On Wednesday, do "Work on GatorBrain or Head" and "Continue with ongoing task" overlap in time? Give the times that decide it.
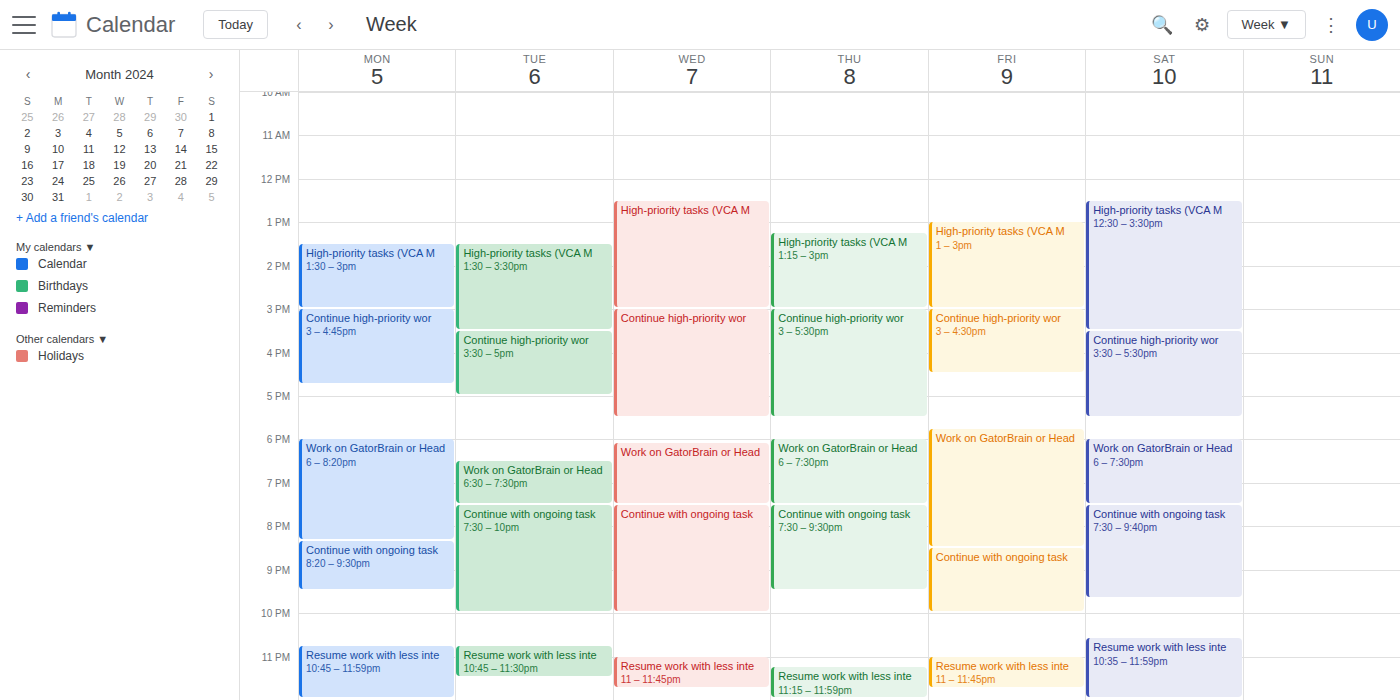
"Work on GatorBrain or Head" ends at 7:30 PM, exactly when "Continue with ongoing task" starts -- they touch but do not overlap.